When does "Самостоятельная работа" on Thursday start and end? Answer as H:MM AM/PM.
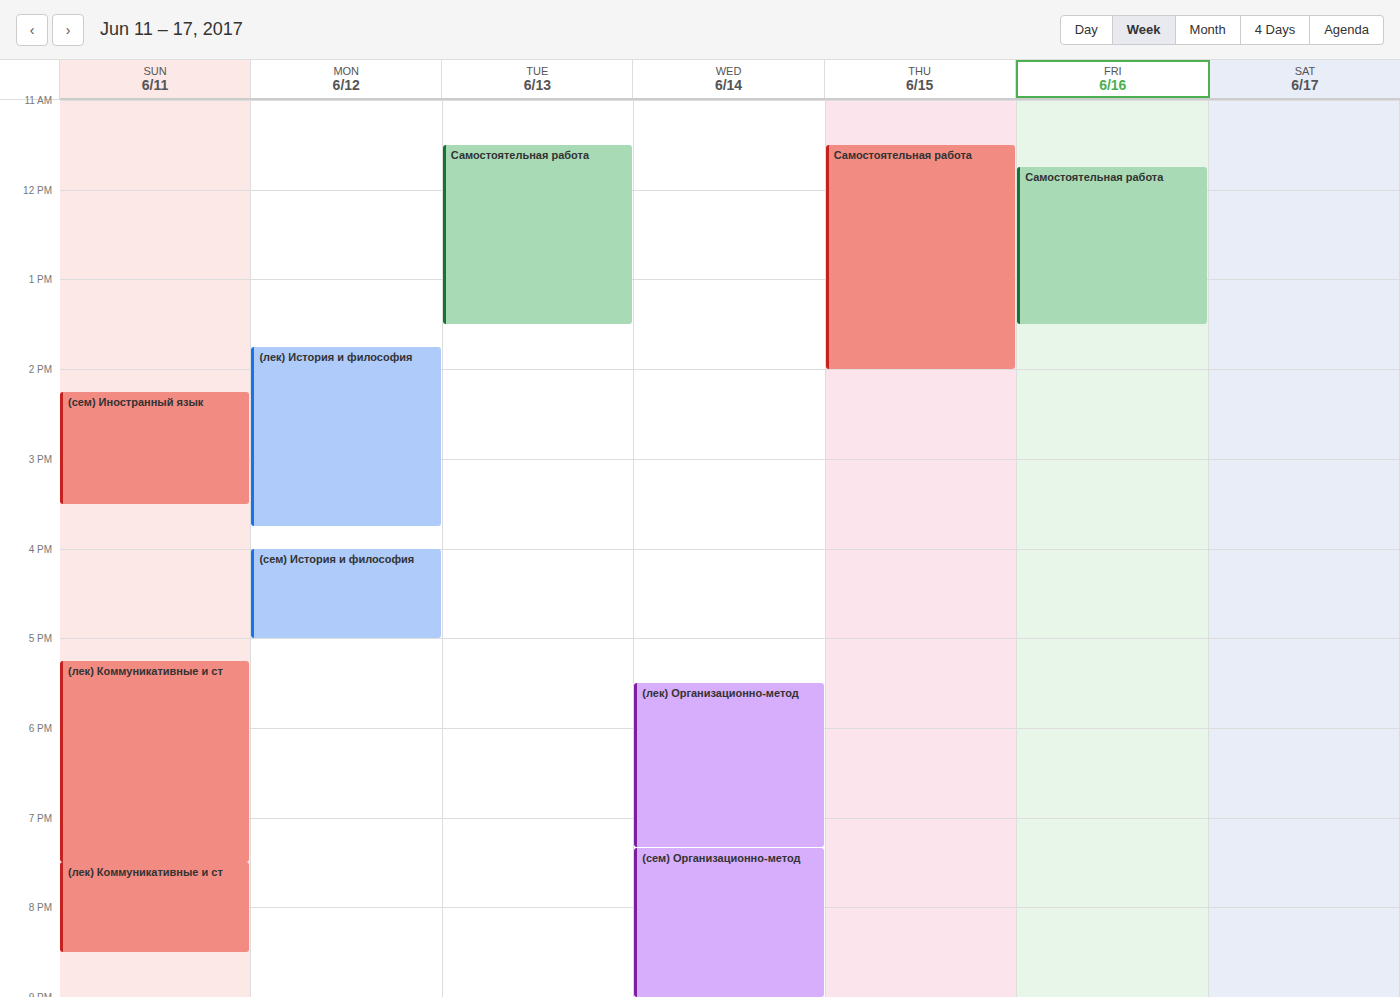
11:30 AM to 2:00 PM